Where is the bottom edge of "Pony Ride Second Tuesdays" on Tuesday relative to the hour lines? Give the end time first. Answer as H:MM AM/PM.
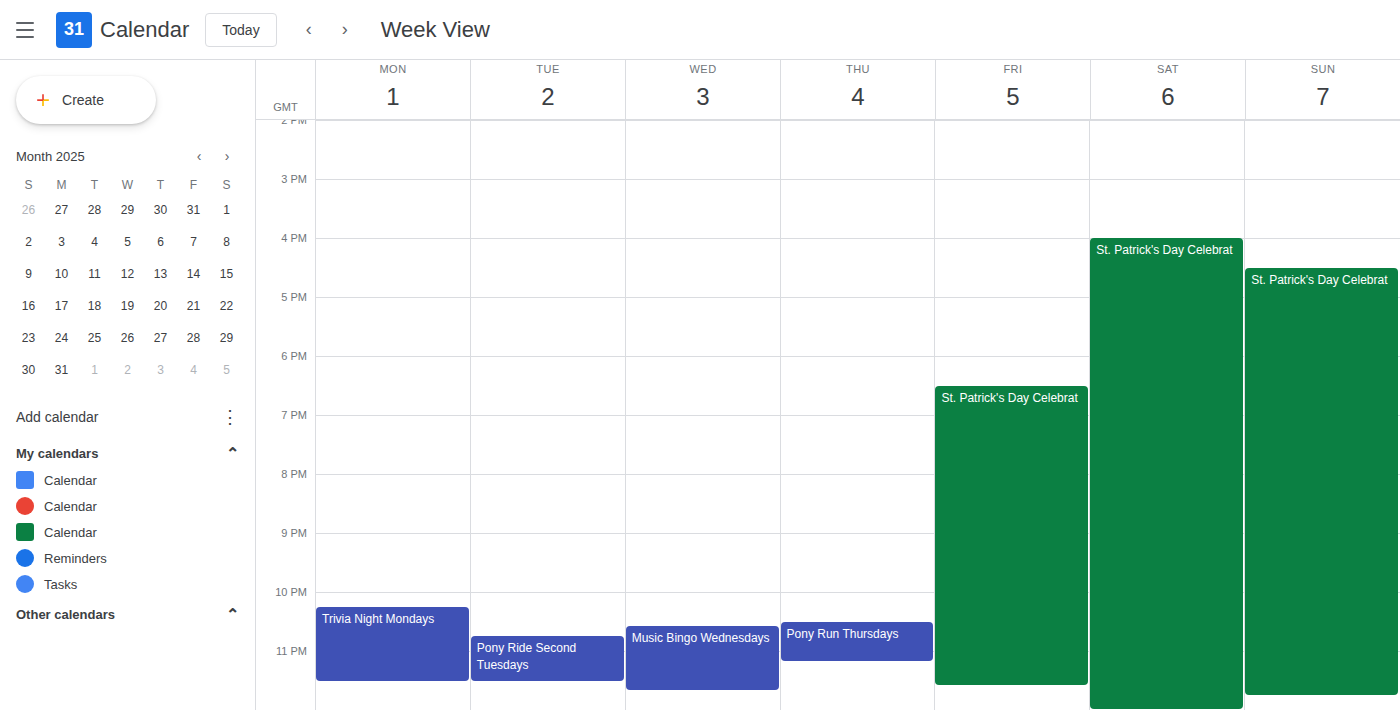
11:30 PM -- halfway between the 11 PM and 12 AM lines.